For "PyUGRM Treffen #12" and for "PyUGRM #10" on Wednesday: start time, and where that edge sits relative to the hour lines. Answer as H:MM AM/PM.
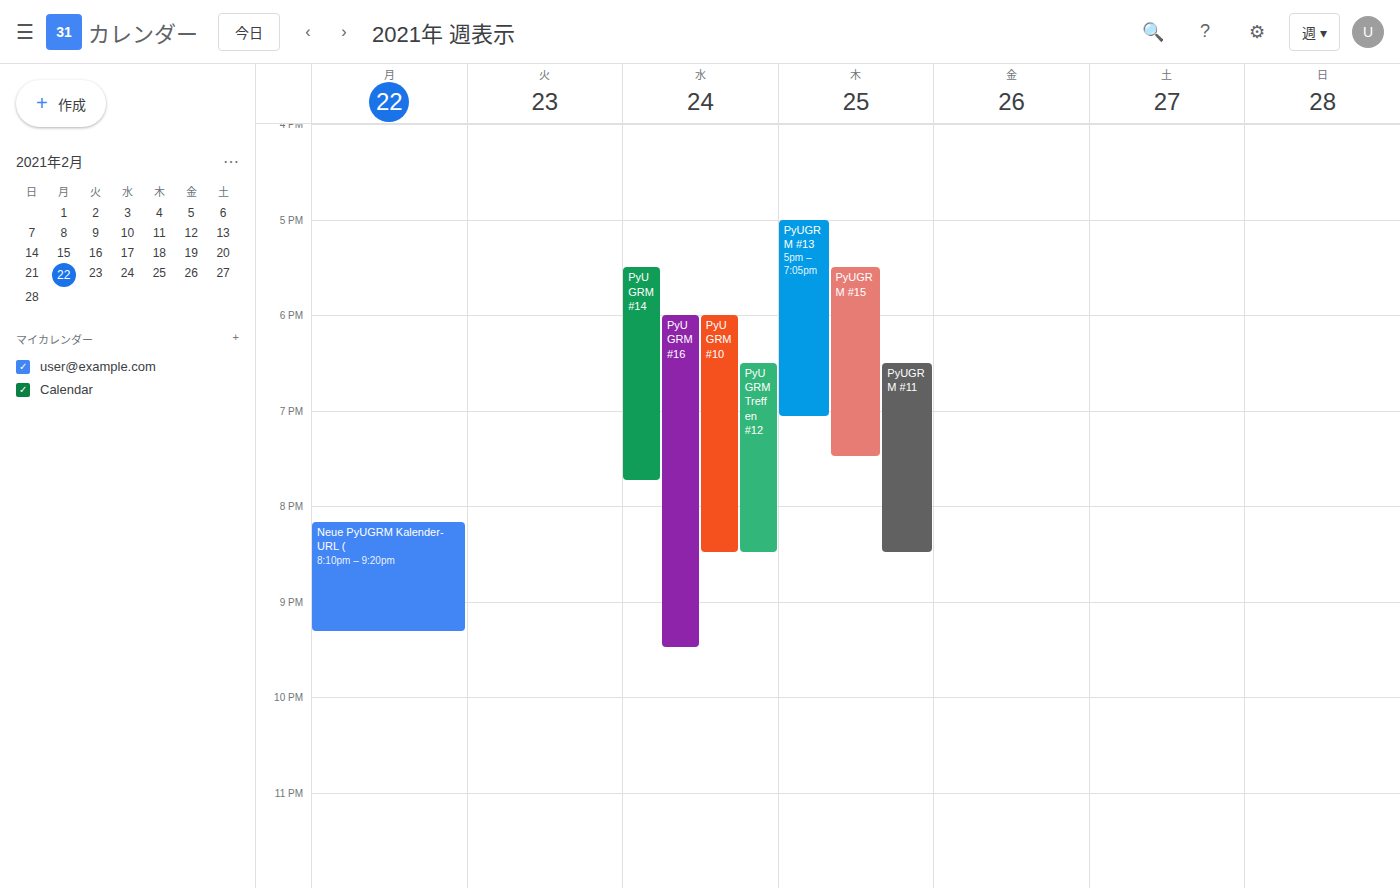
"PyUGRM Treffen #12": 6:30 PM, halfway between the 6 PM and 7 PM lines. "PyUGRM #10": 6:00 PM, exactly on the 6 PM line.